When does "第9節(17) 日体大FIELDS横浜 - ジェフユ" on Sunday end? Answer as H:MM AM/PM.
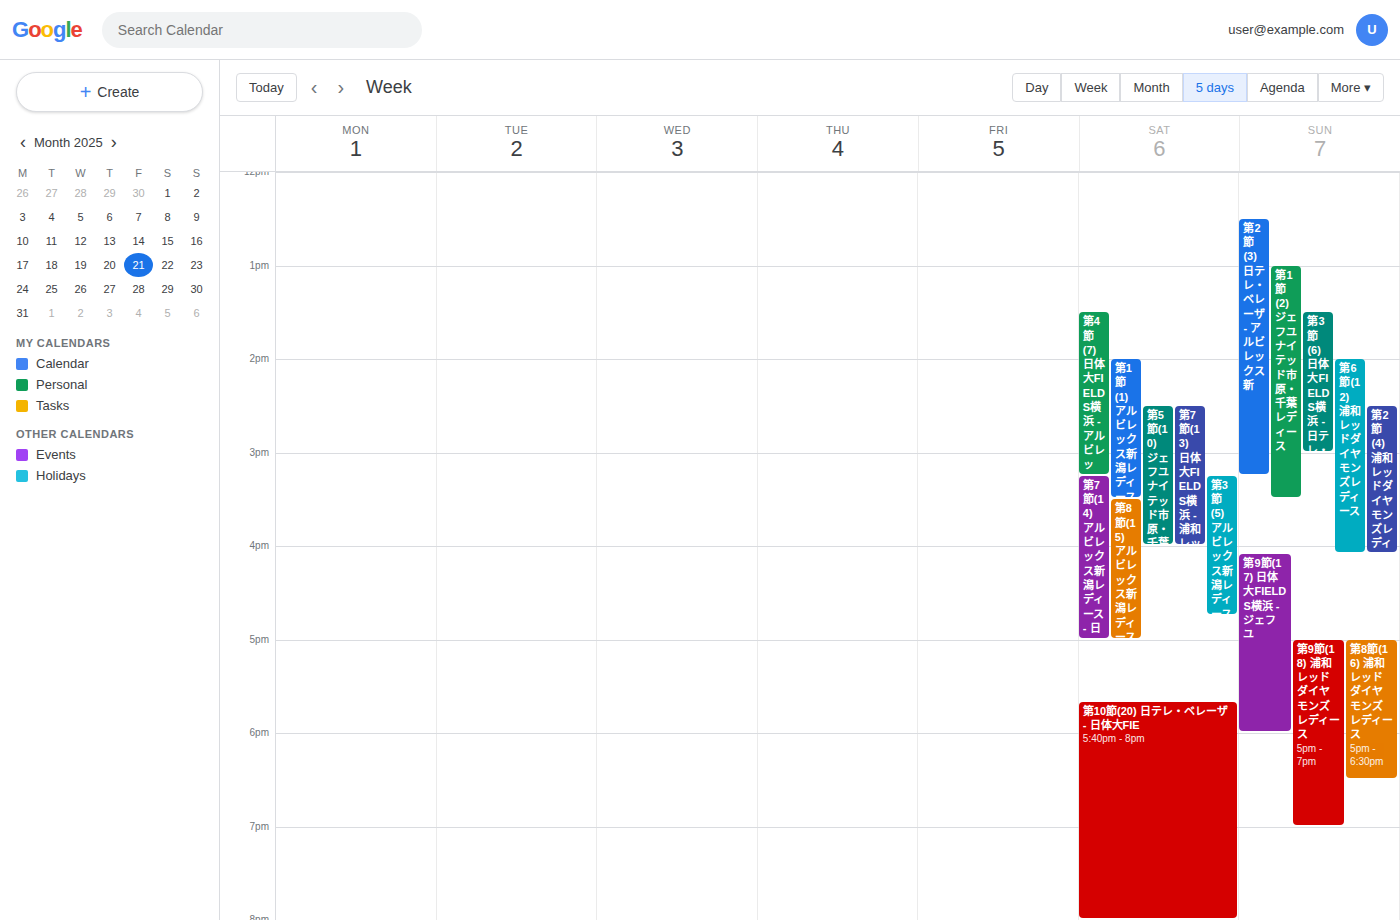
6:00 PM